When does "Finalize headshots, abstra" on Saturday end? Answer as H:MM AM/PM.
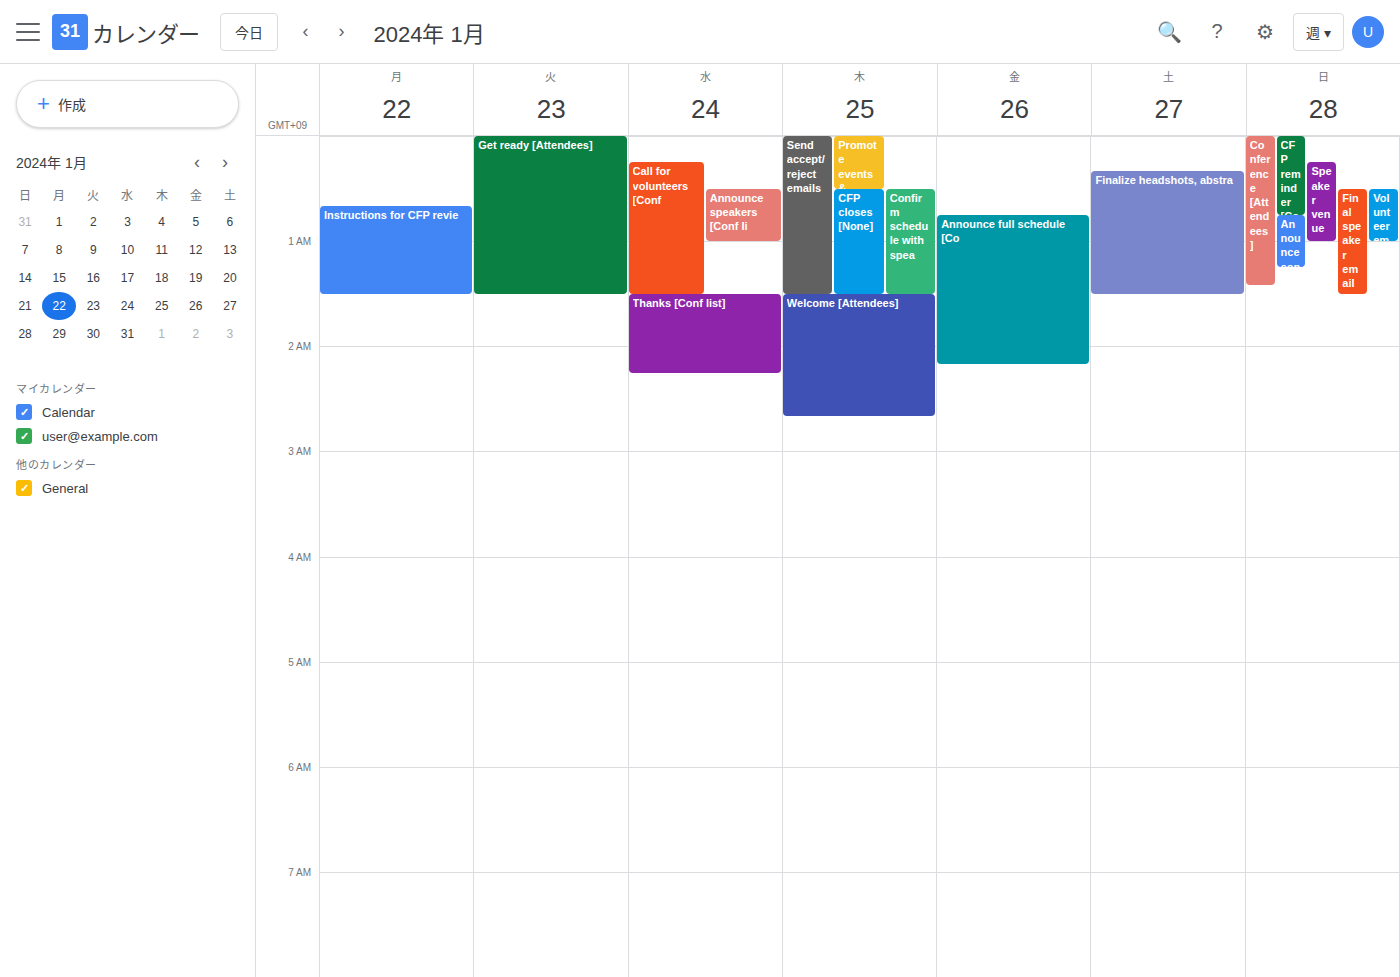
1:30 AM